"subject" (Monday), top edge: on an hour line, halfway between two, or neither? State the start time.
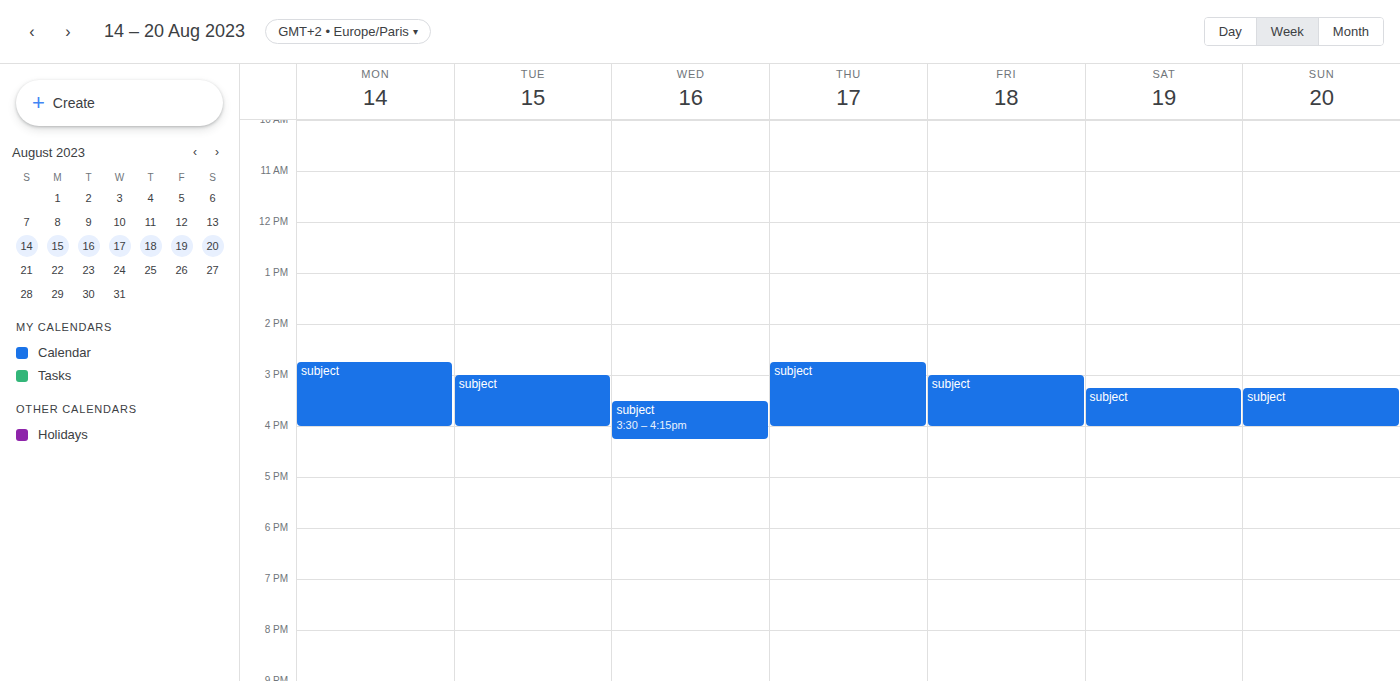
2:45 PM -- neither: three quarters of the way from the 2 PM line to the 3 PM line.